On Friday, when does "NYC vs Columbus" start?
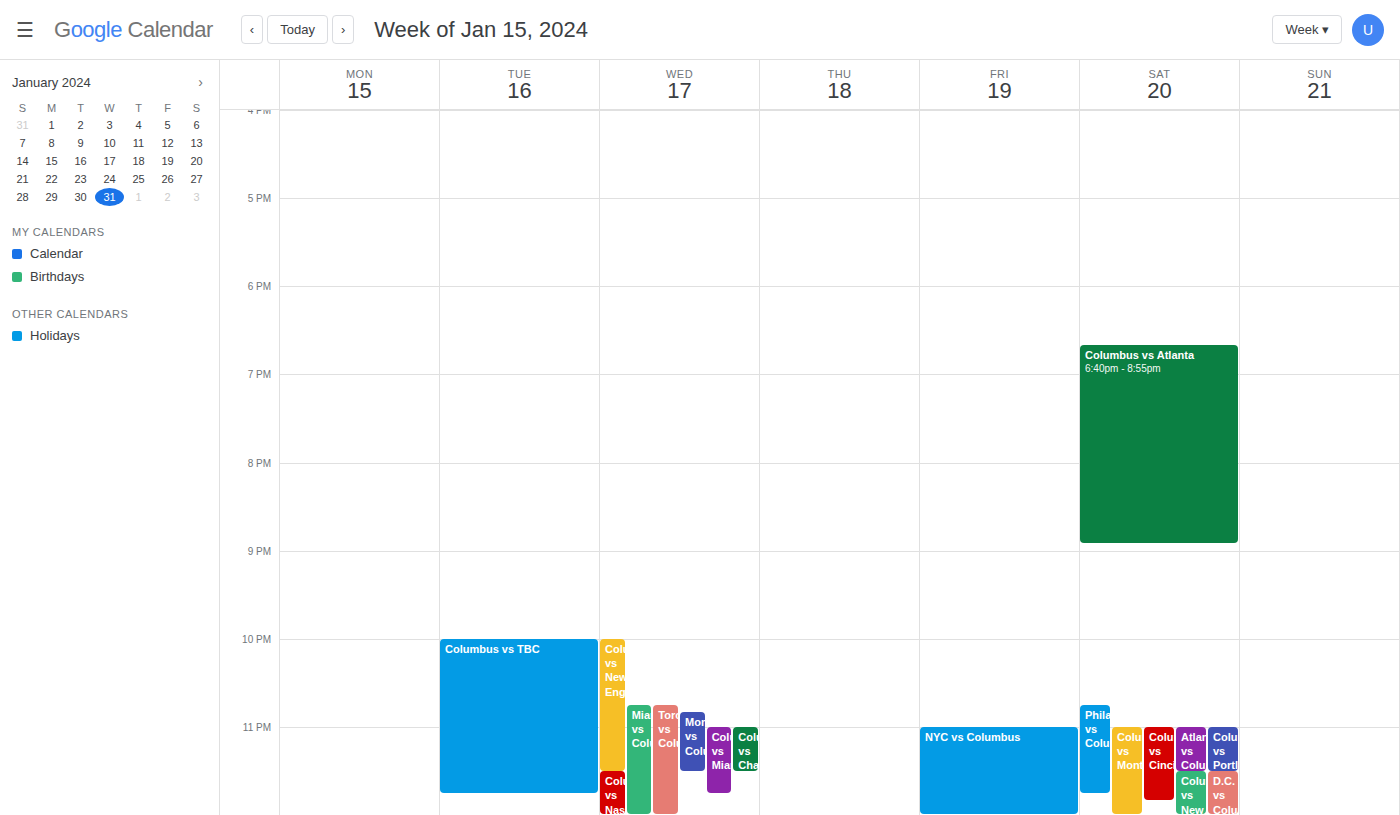
11:00 PM